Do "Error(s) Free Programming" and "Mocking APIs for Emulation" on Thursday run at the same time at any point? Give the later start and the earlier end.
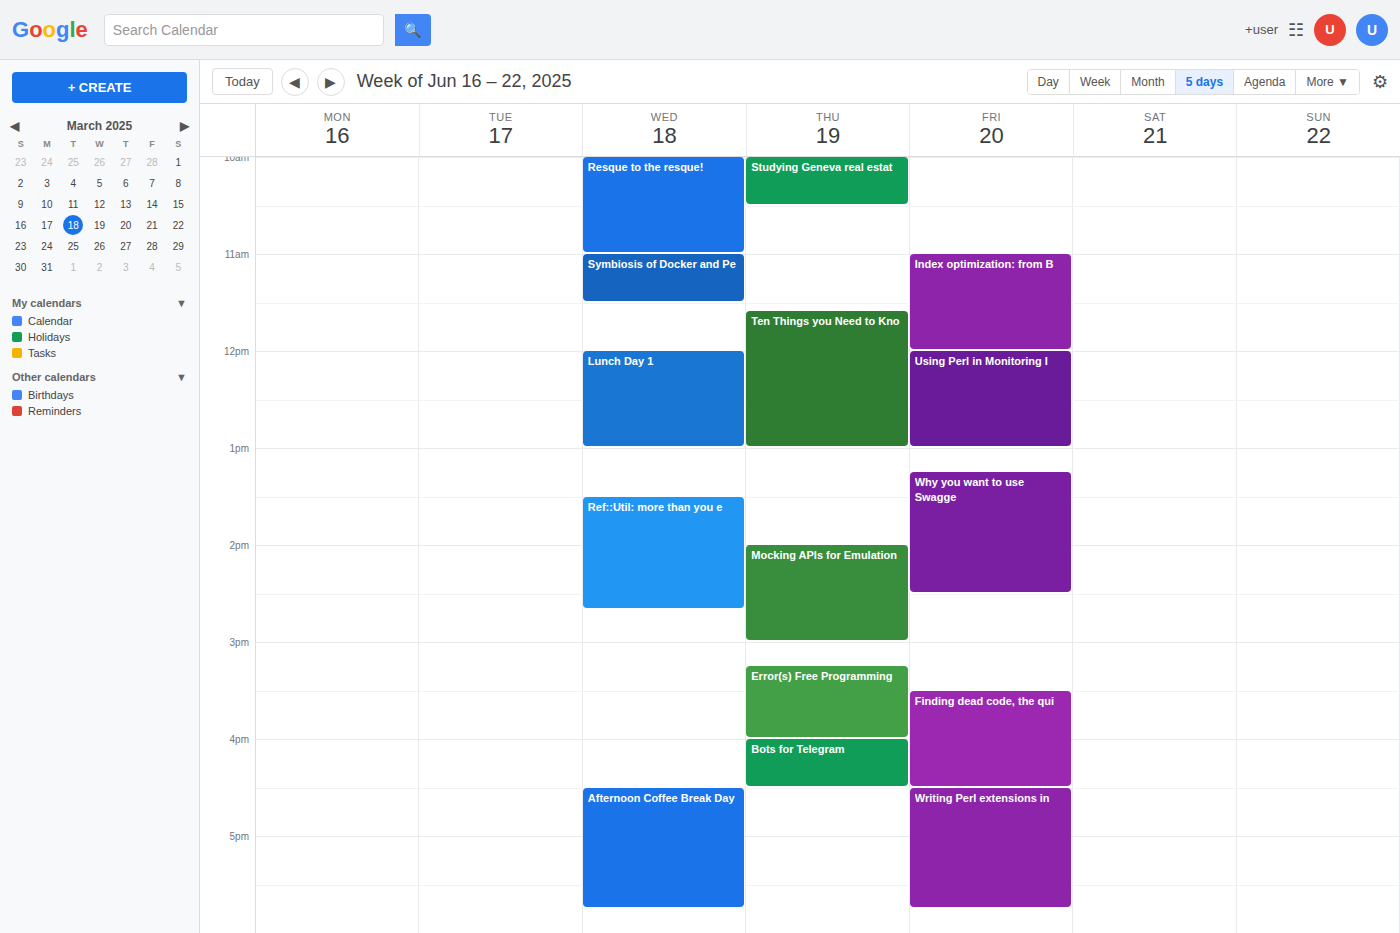
"Mocking APIs for Emulation" ends at 3:00 PM and "Error(s) Free Programming" starts at 3:15 PM -- no overlap.